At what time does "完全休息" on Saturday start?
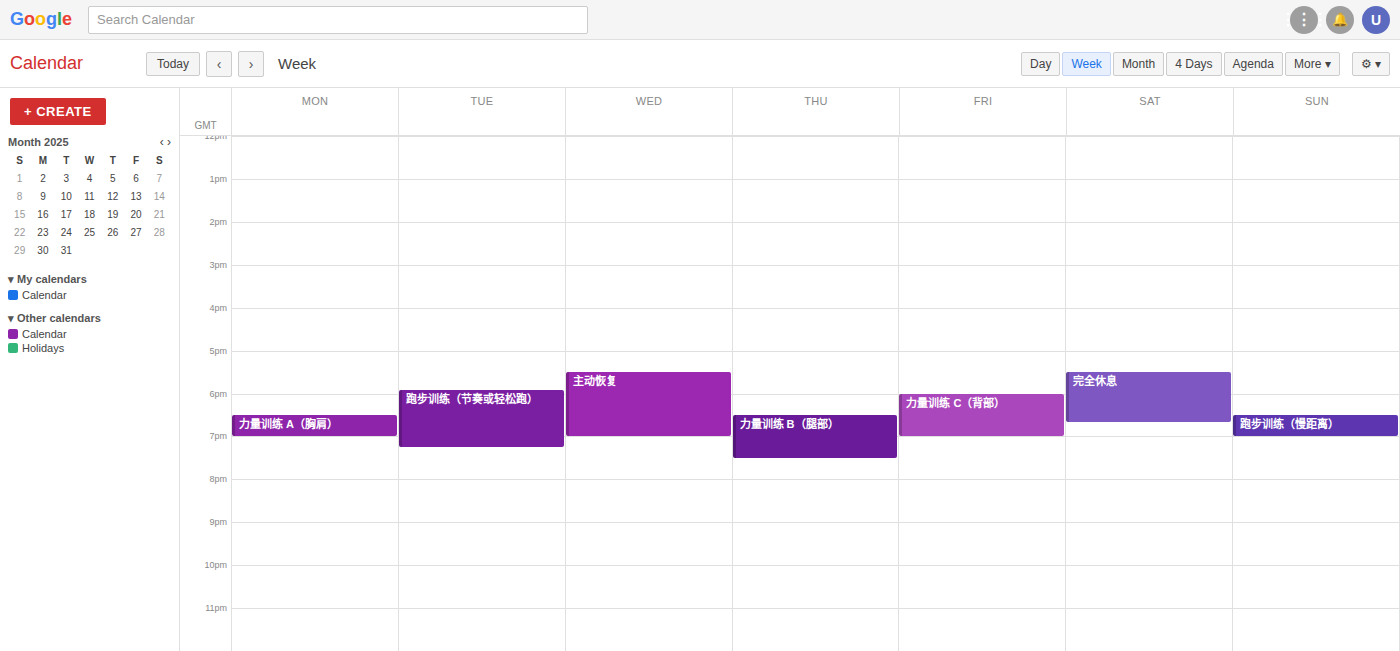
5:30 PM